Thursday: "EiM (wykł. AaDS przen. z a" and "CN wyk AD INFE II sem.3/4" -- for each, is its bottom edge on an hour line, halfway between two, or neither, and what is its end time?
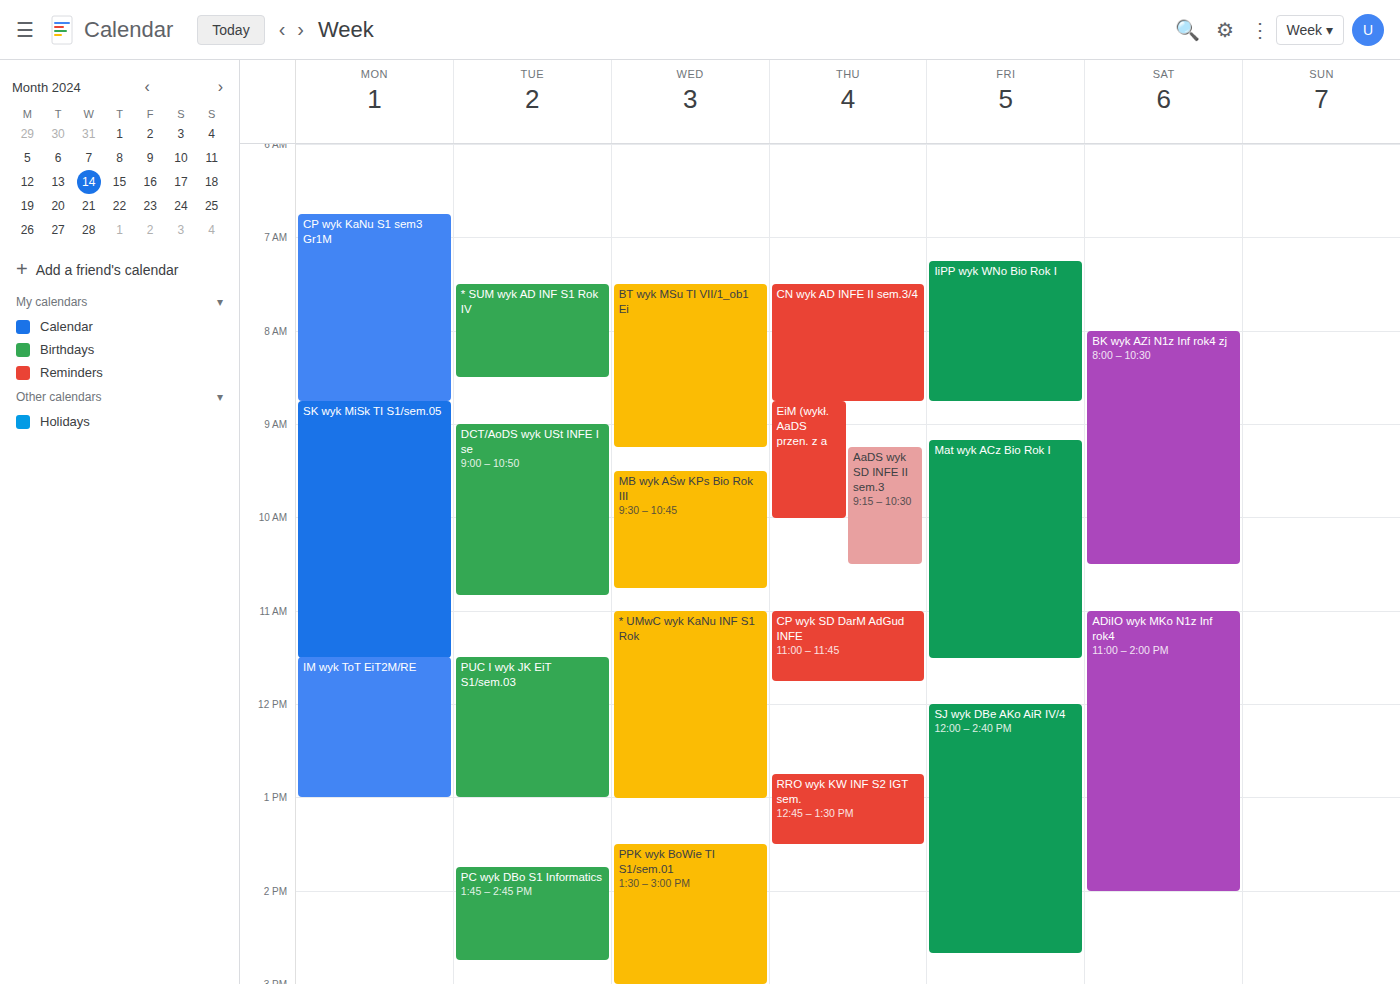
"EiM (wykł. AaDS przen. z a": 10:00 AM, exactly on the 10 AM line. "CN wyk AD INFE II sem.3/4": 8:45 AM, neither: three quarters of the way from the 8 AM line to the 9 AM line.